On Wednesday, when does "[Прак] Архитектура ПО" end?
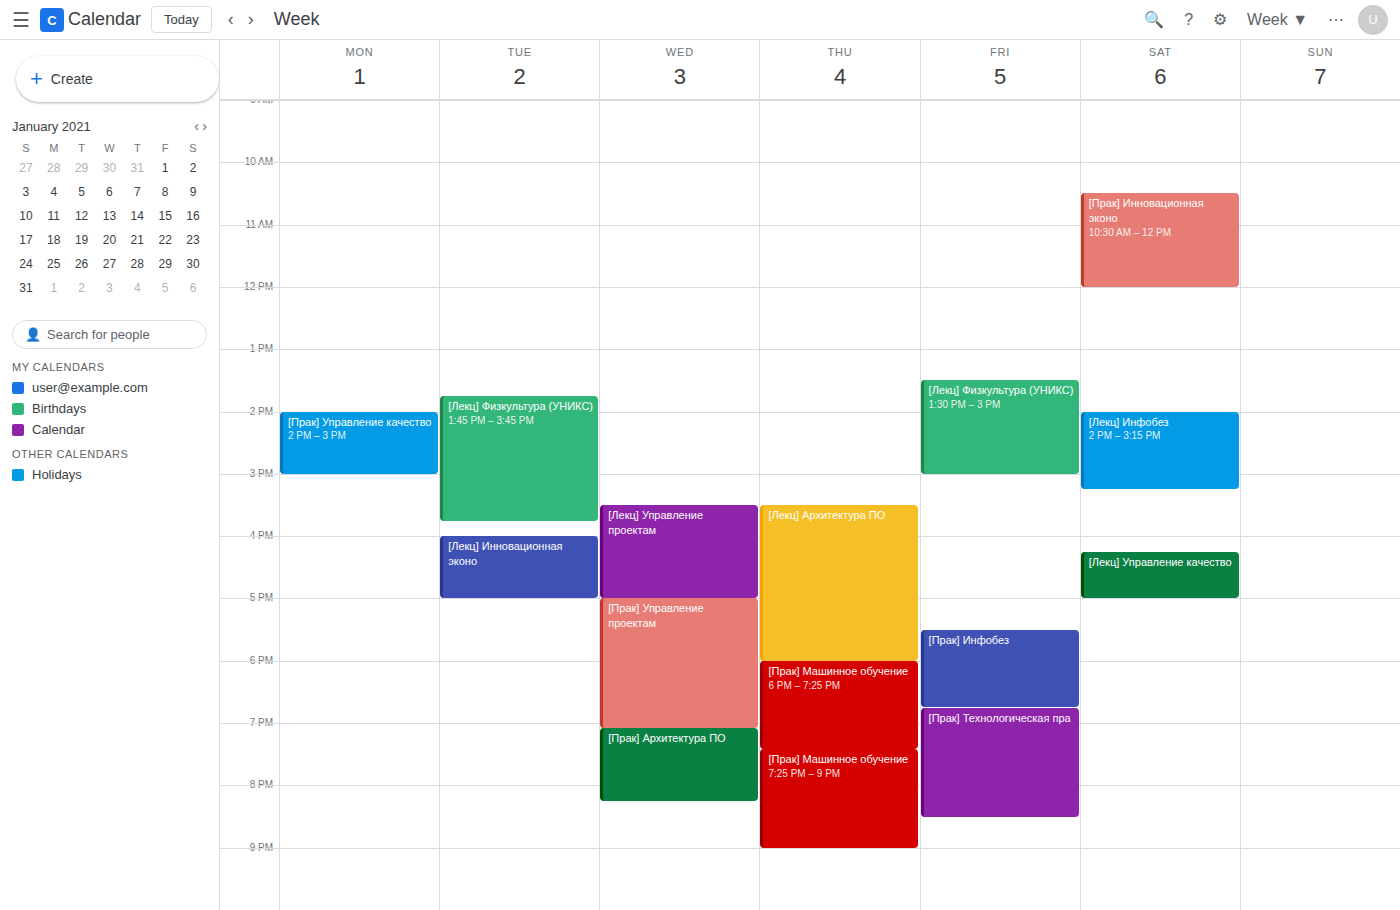
8:15 PM